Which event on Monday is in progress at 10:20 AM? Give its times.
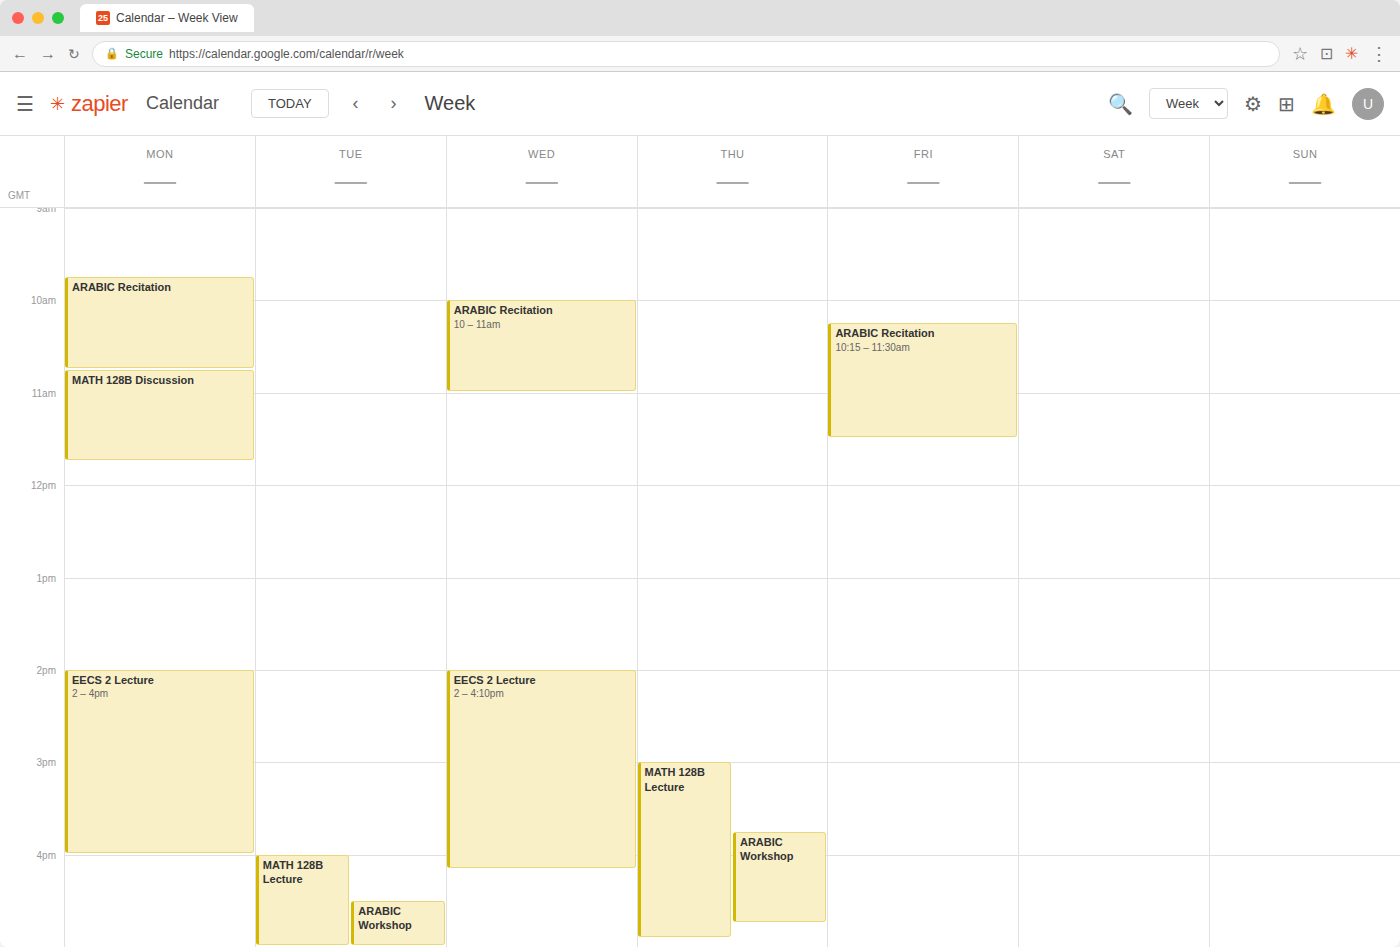
"ARABIC Recitation", 9:45 AM to 10:45 AM